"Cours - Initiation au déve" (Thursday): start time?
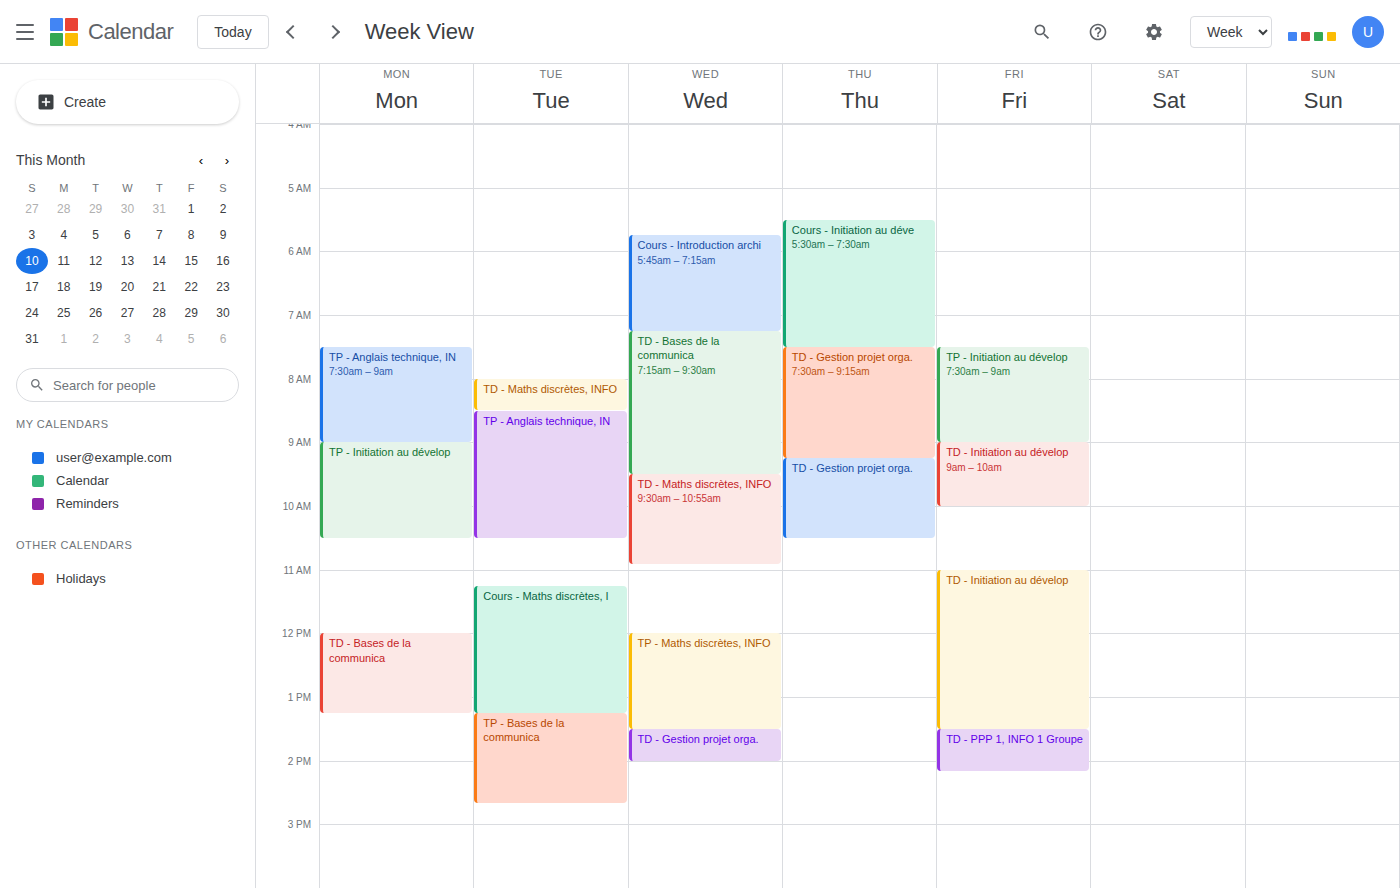
5:30 AM